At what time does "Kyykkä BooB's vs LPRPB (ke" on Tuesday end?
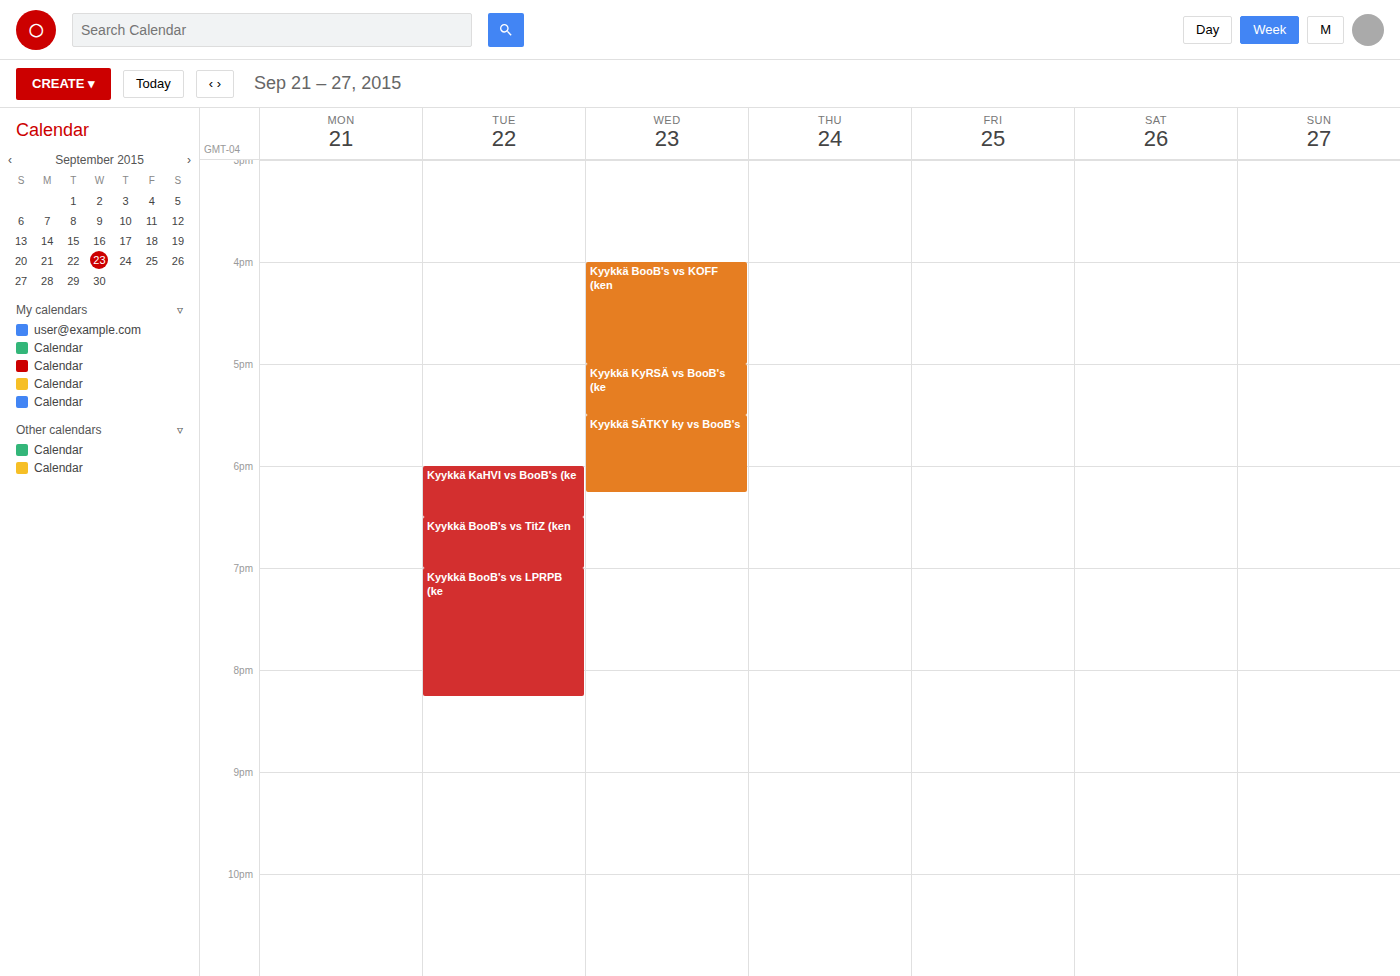
8:15 PM